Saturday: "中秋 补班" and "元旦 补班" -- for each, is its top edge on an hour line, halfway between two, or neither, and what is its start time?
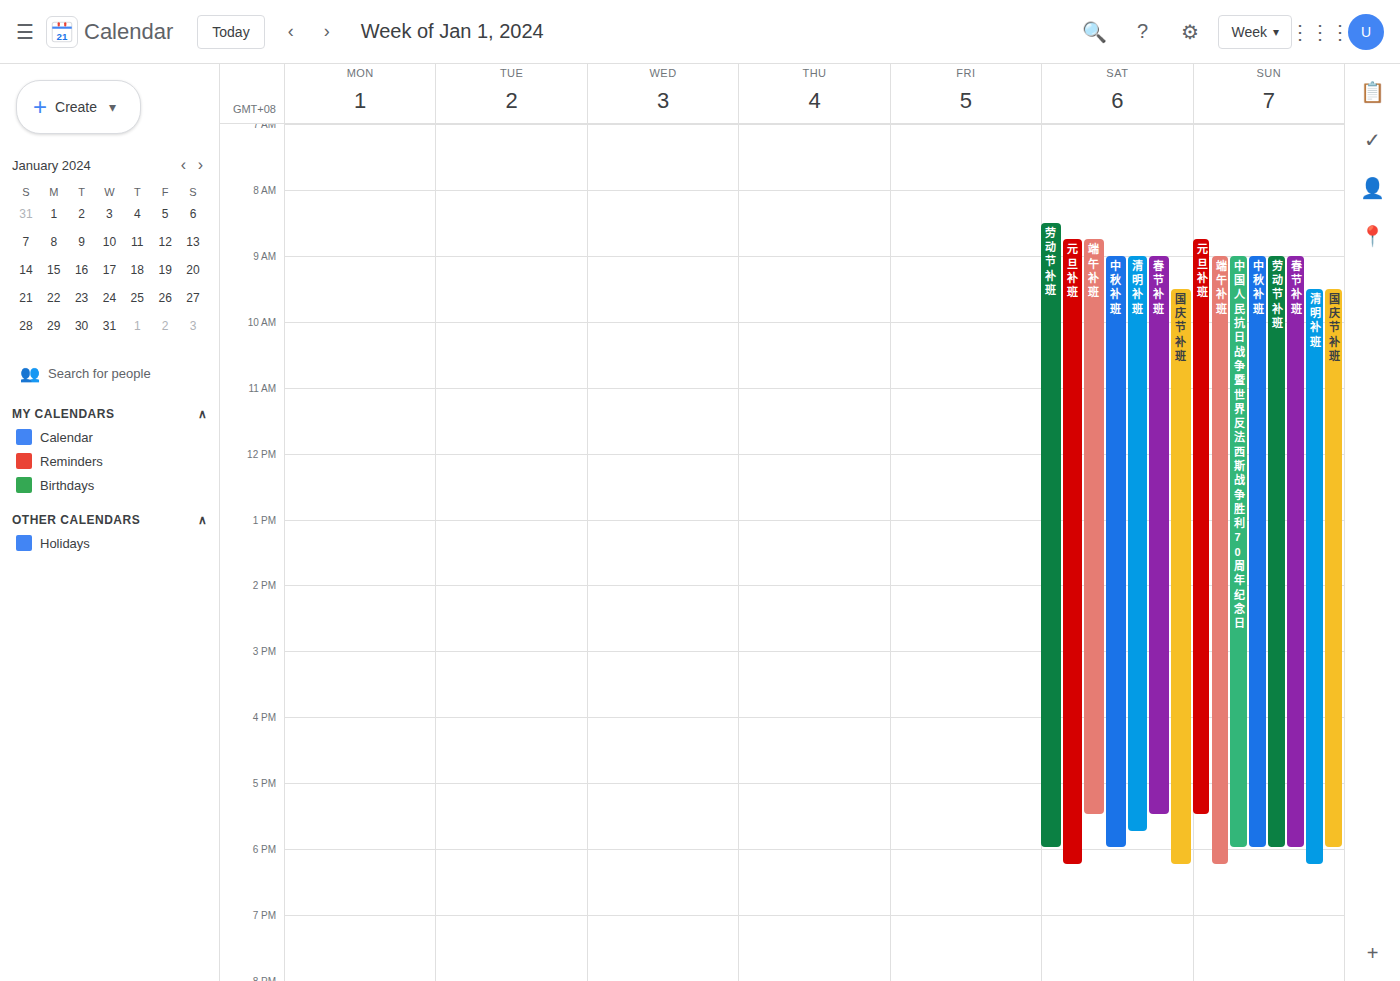
"中秋 补班": 9:00 AM, exactly on the 9 AM line. "元旦 补班": 8:45 AM, neither: three quarters of the way from the 8 AM line to the 9 AM line.